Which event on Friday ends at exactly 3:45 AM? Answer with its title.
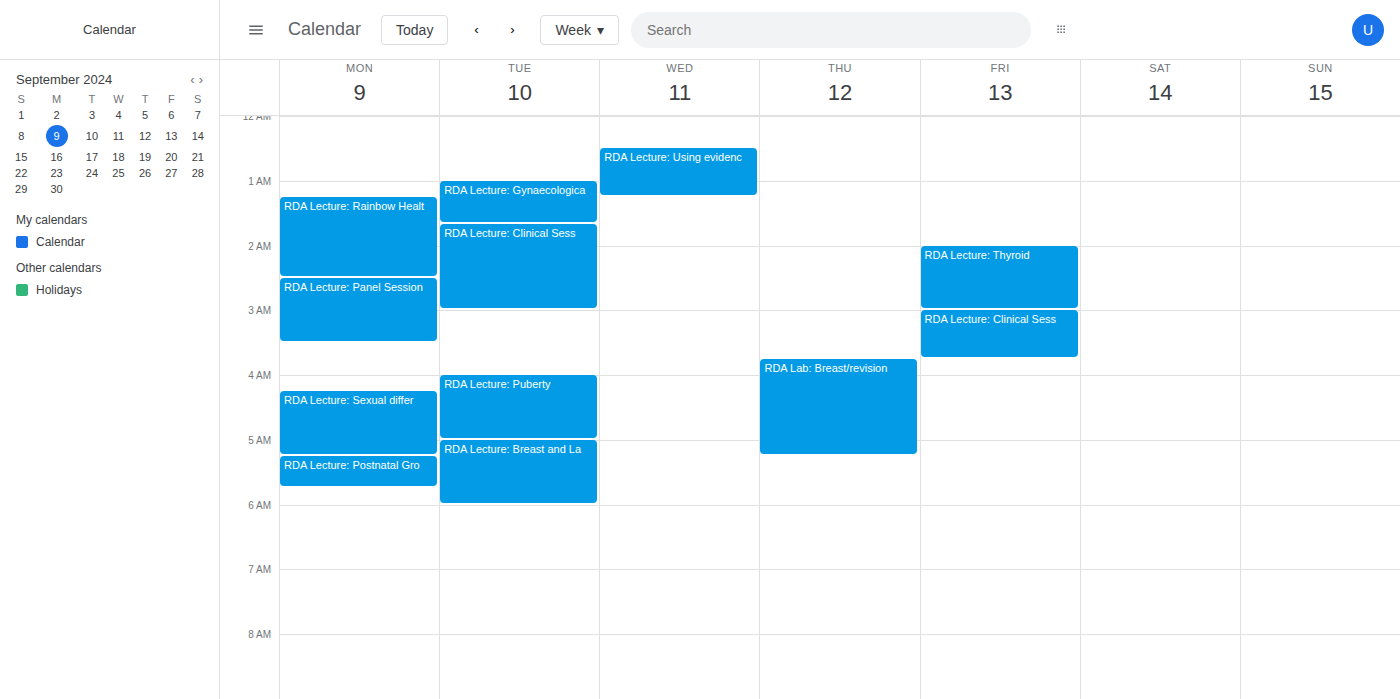
"RDA Lecture: Clinical Sess"